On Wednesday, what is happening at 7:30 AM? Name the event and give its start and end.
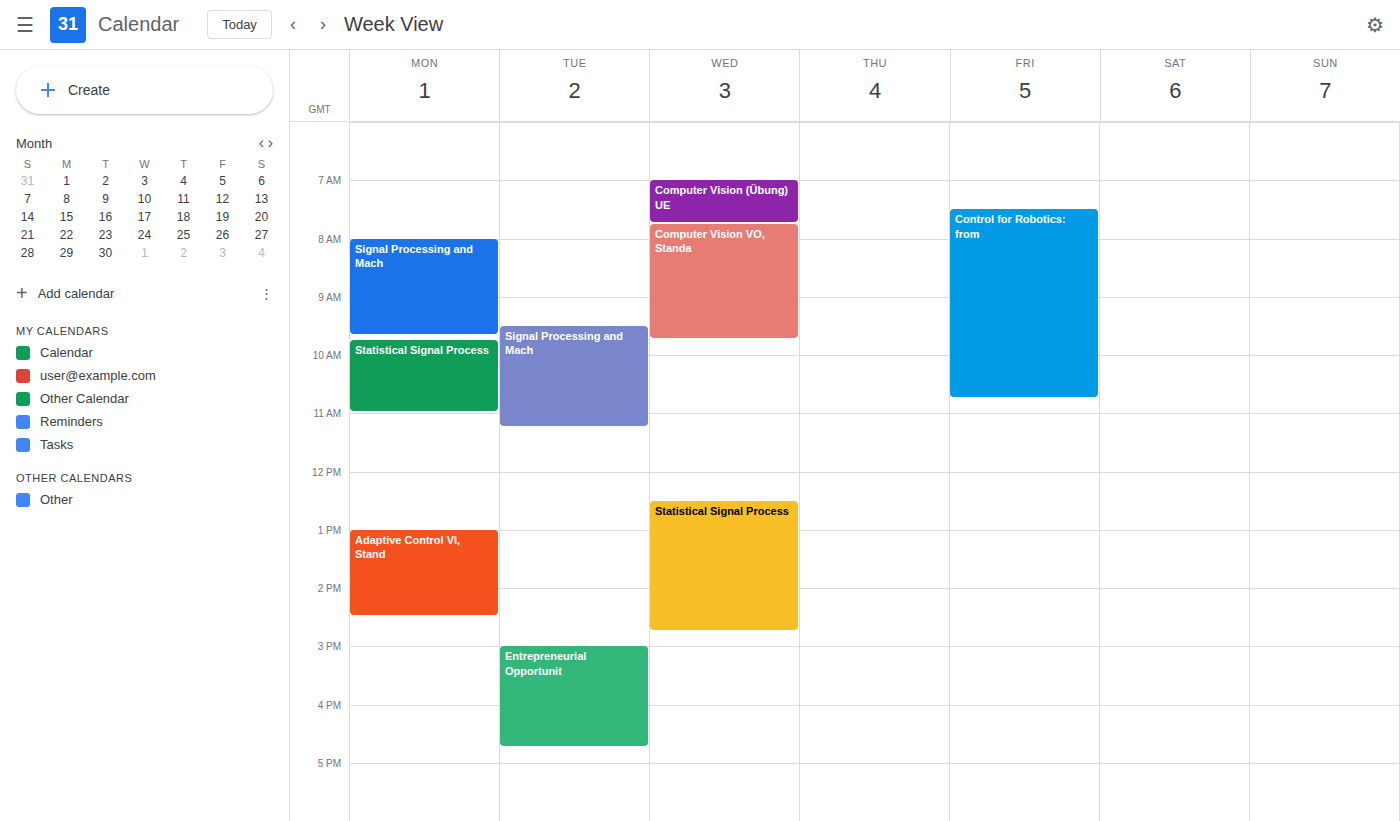
"Computer Vision (Übung) UE", 7:00 AM to 7:45 AM